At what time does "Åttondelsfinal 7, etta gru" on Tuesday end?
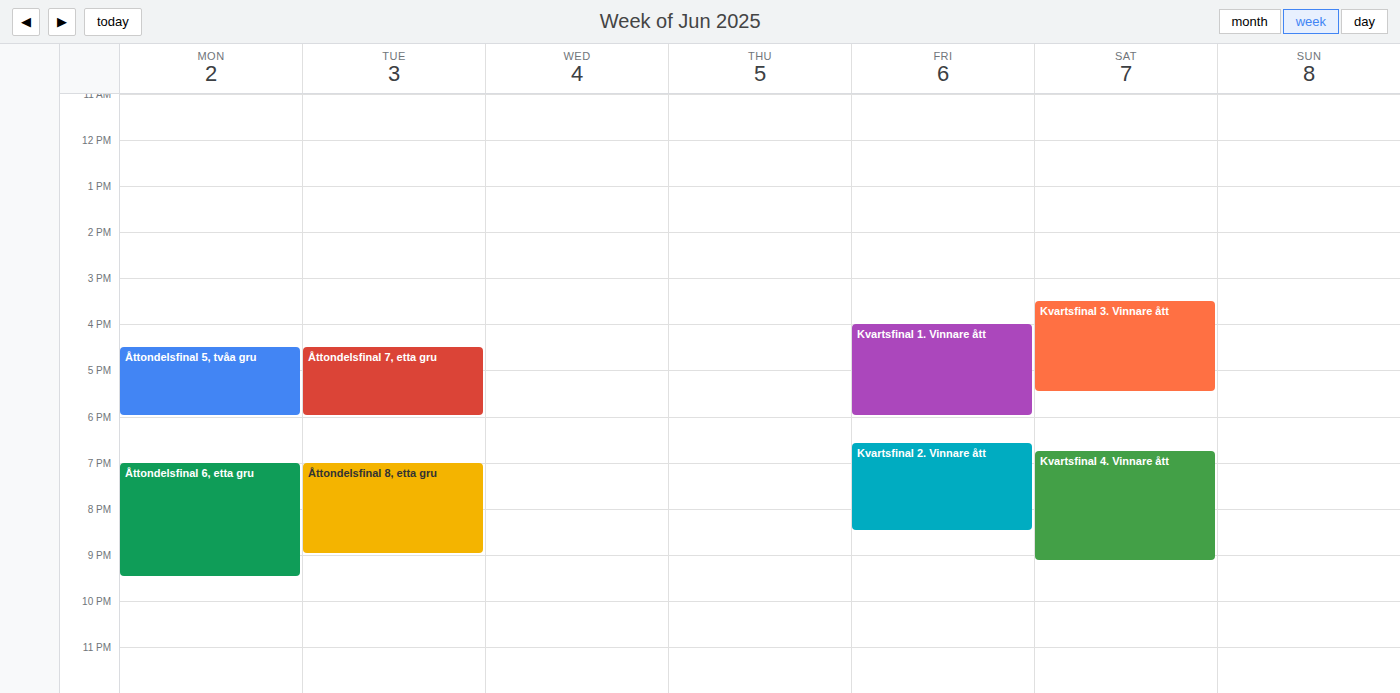
6:00 PM